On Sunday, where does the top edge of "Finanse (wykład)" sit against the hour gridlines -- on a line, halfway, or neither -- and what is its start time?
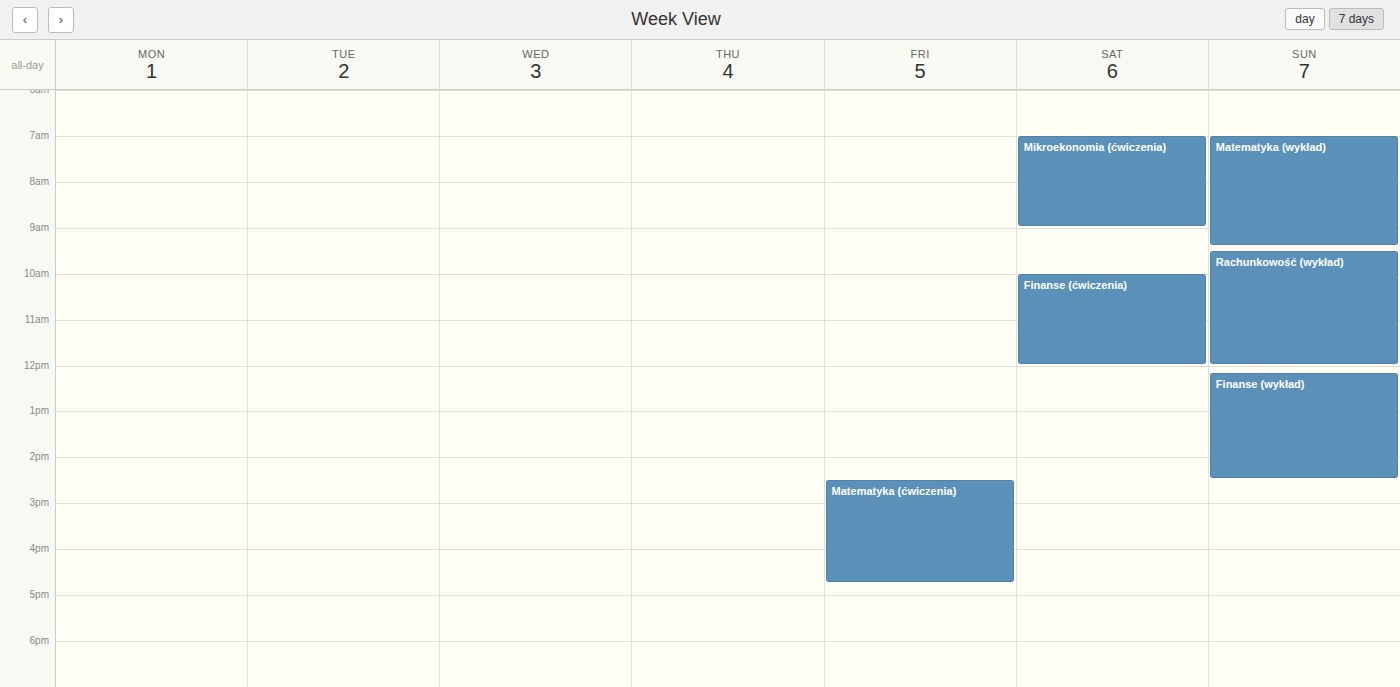
12:10 -- neither: 10 minutes below the 12:00 line and 50 minutes above the 13:00 line.